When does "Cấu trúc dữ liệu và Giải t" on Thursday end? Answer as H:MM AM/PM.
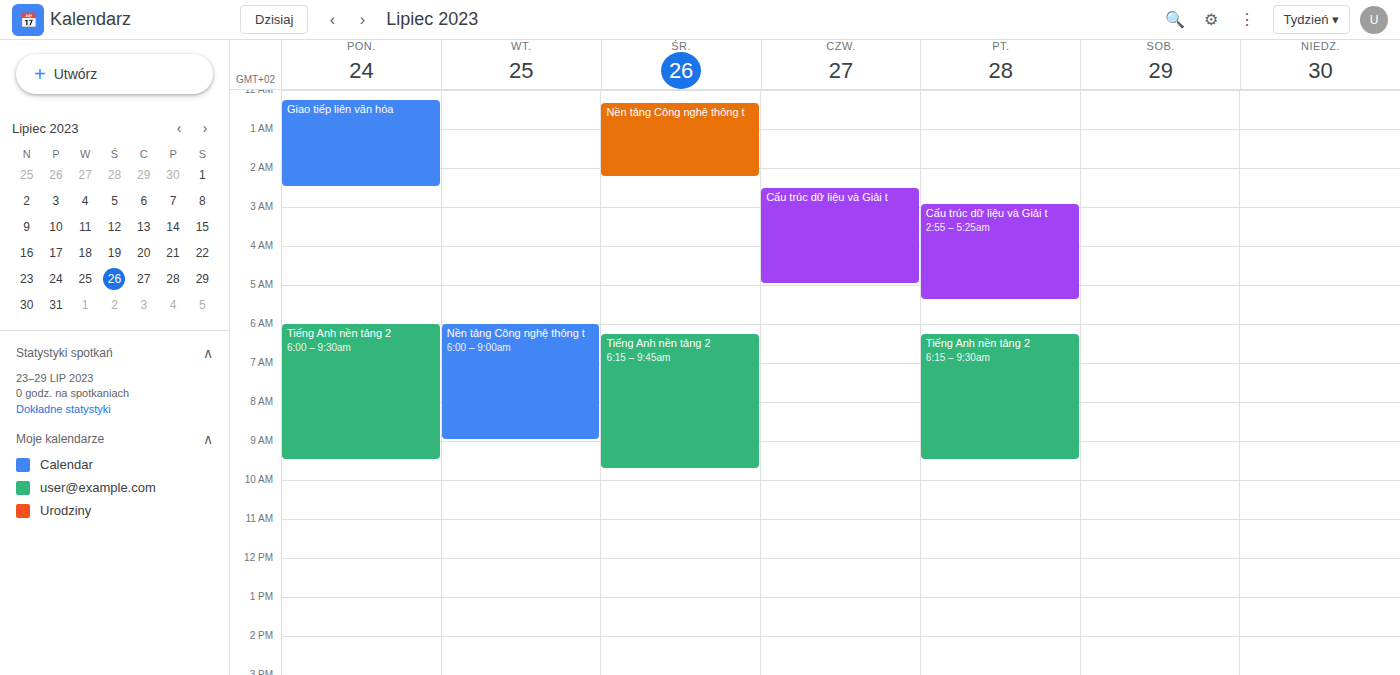
5:00 AM